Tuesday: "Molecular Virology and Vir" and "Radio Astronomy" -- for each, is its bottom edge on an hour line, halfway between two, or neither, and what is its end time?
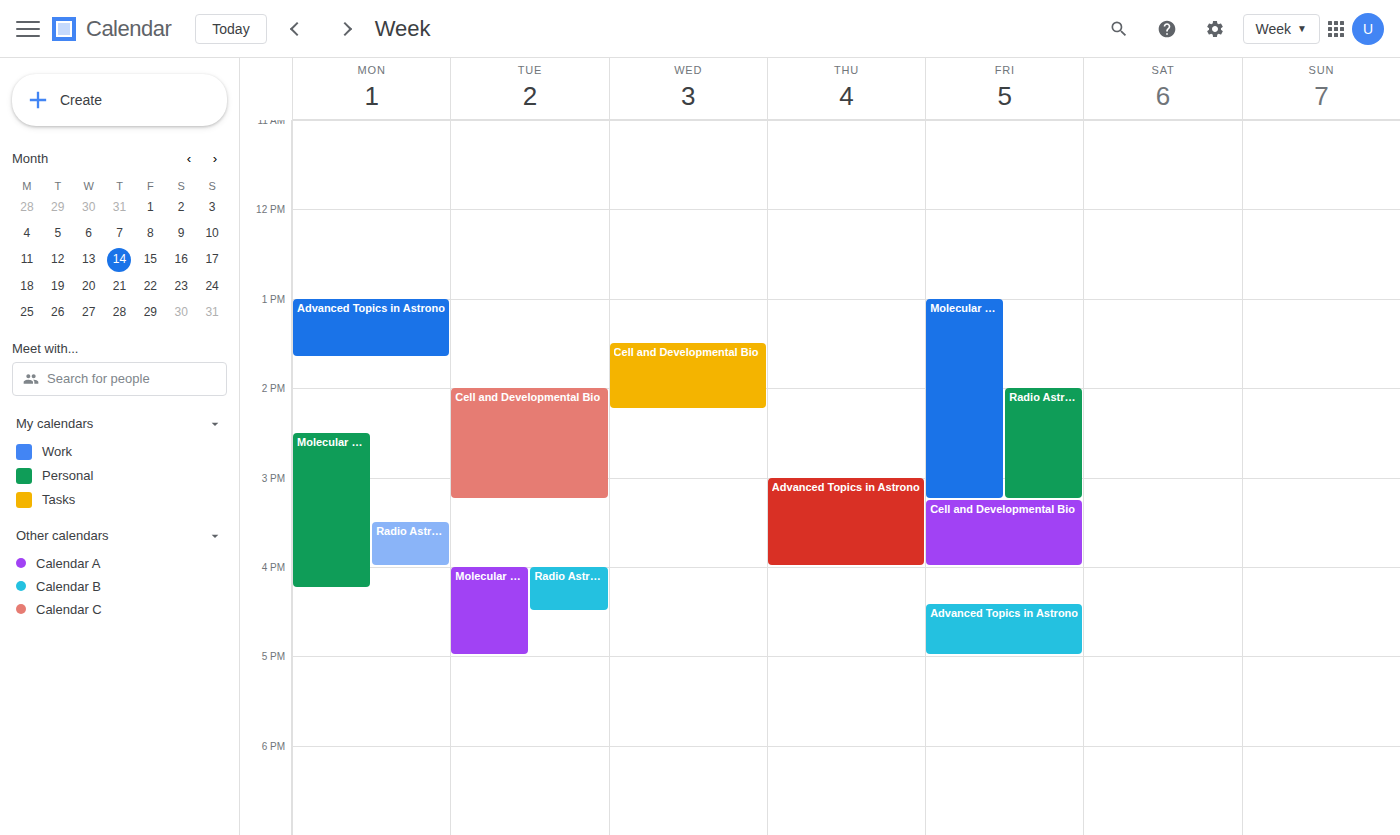
"Molecular Virology and Vir": 5:00 PM, exactly on the 5 PM line. "Radio Astronomy": 4:30 PM, halfway between the 4 PM and 5 PM lines.